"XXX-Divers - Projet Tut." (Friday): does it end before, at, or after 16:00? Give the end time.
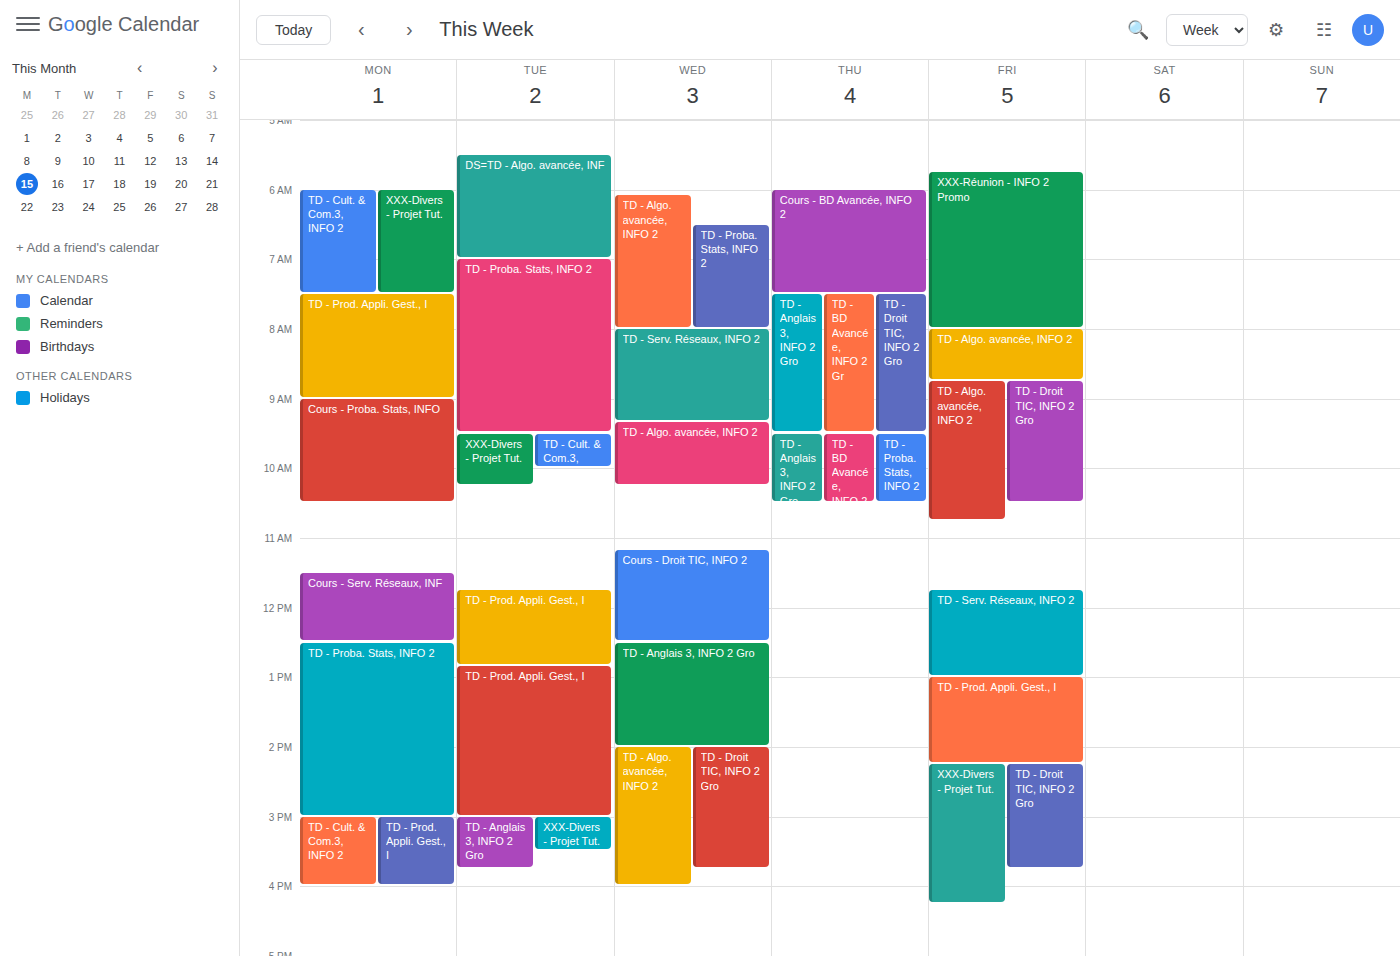
16:15 -- after 16:00, 15 minutes below the 16:00 line.